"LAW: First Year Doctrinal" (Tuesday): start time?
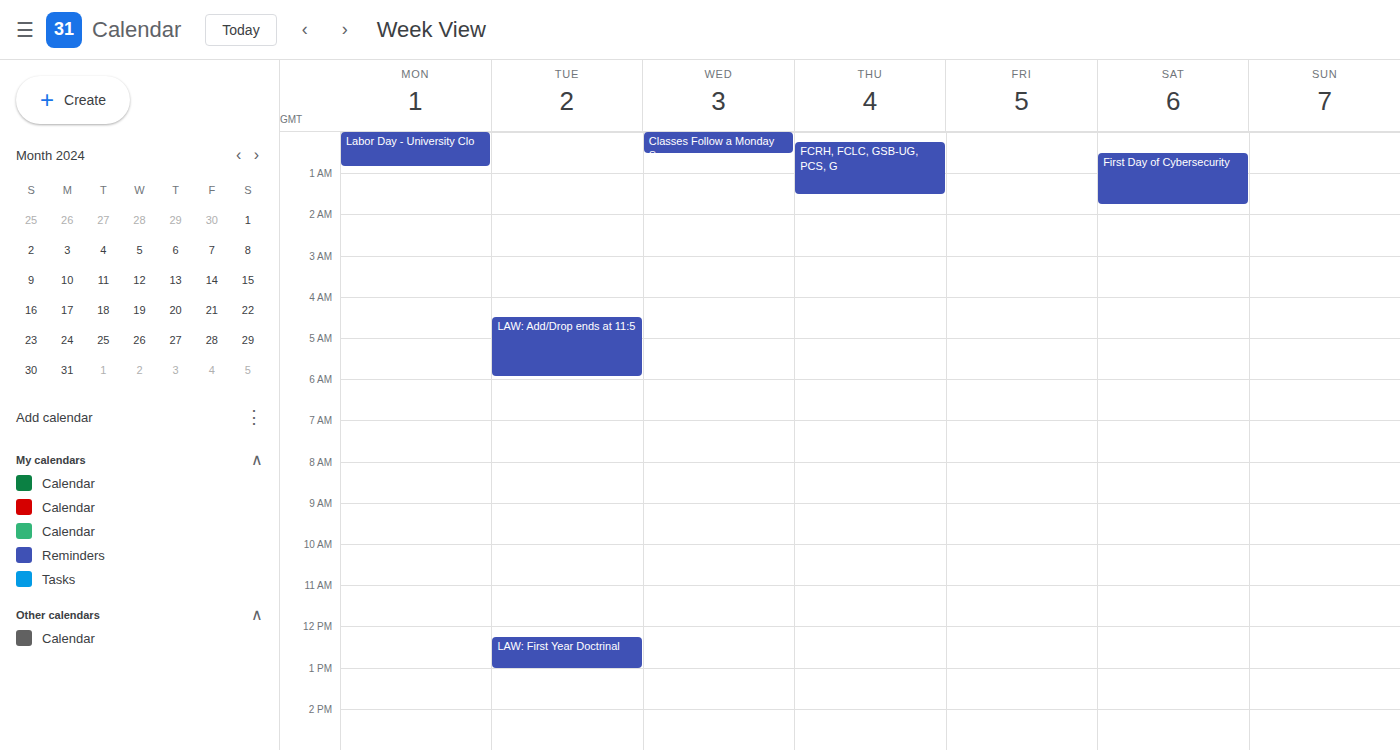
12:15 PM